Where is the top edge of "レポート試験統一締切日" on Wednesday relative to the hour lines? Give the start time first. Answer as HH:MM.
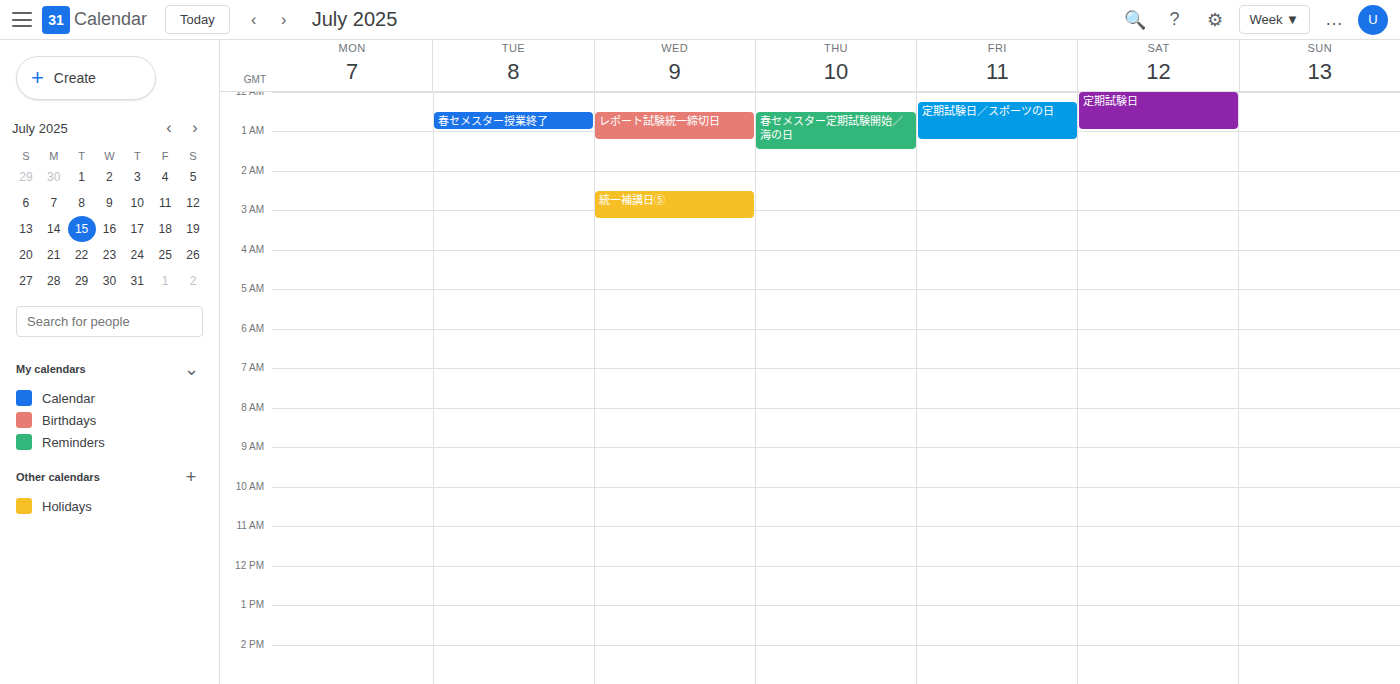
00:30 -- halfway between the 00:00 and 01:00 lines.